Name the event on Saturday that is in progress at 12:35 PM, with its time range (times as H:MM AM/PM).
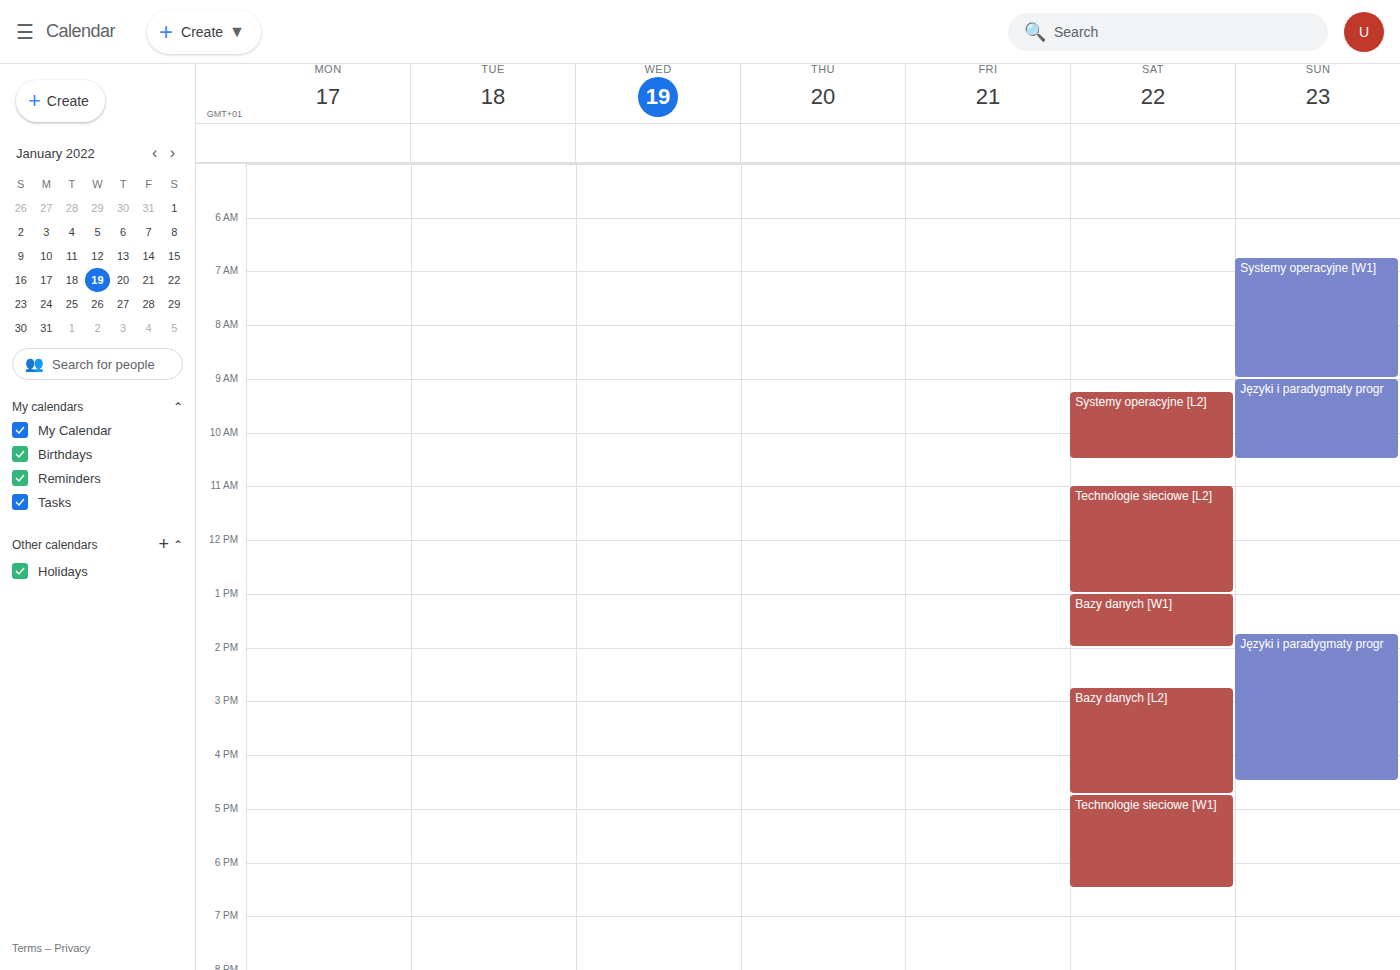
"Technologie sieciowe [L2]", 11:00 AM to 1:00 PM